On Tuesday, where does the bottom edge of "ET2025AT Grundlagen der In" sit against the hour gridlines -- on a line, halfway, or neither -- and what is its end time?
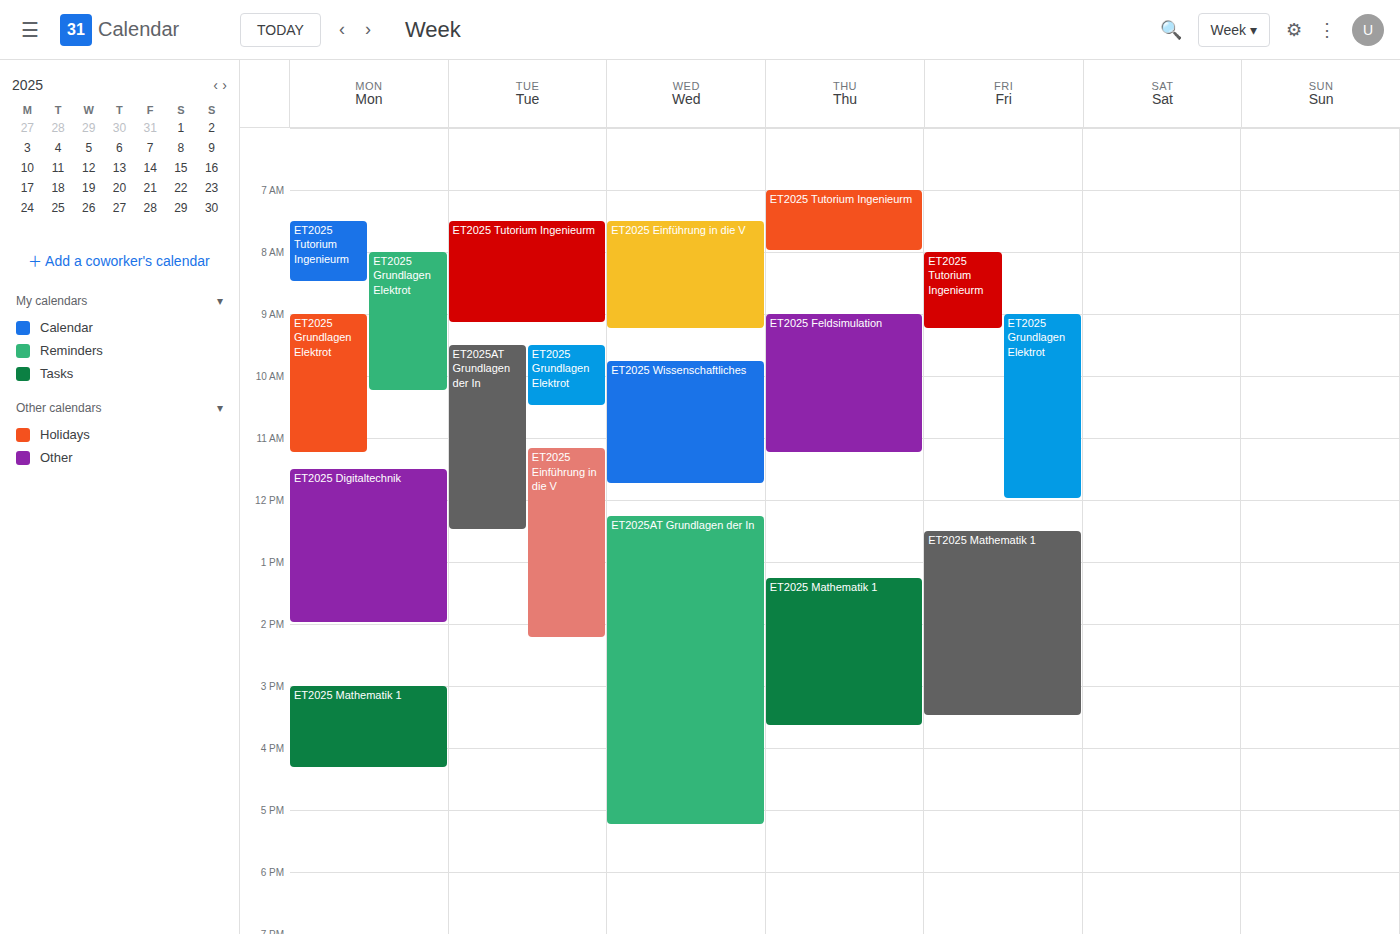
12:30 PM -- halfway between the 12 PM and 1 PM lines.